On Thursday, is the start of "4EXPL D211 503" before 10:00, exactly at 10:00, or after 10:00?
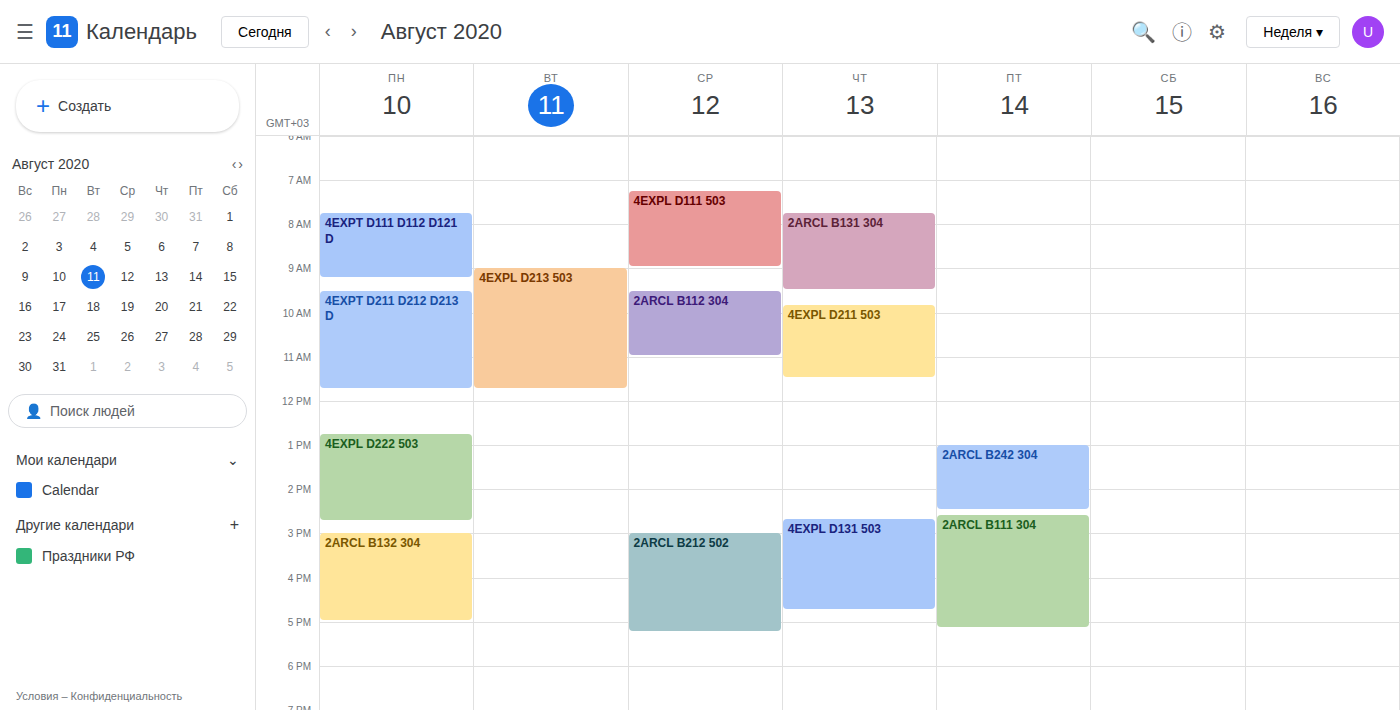
09:50 -- before 10:00, 10 minutes above the 10:00 line.